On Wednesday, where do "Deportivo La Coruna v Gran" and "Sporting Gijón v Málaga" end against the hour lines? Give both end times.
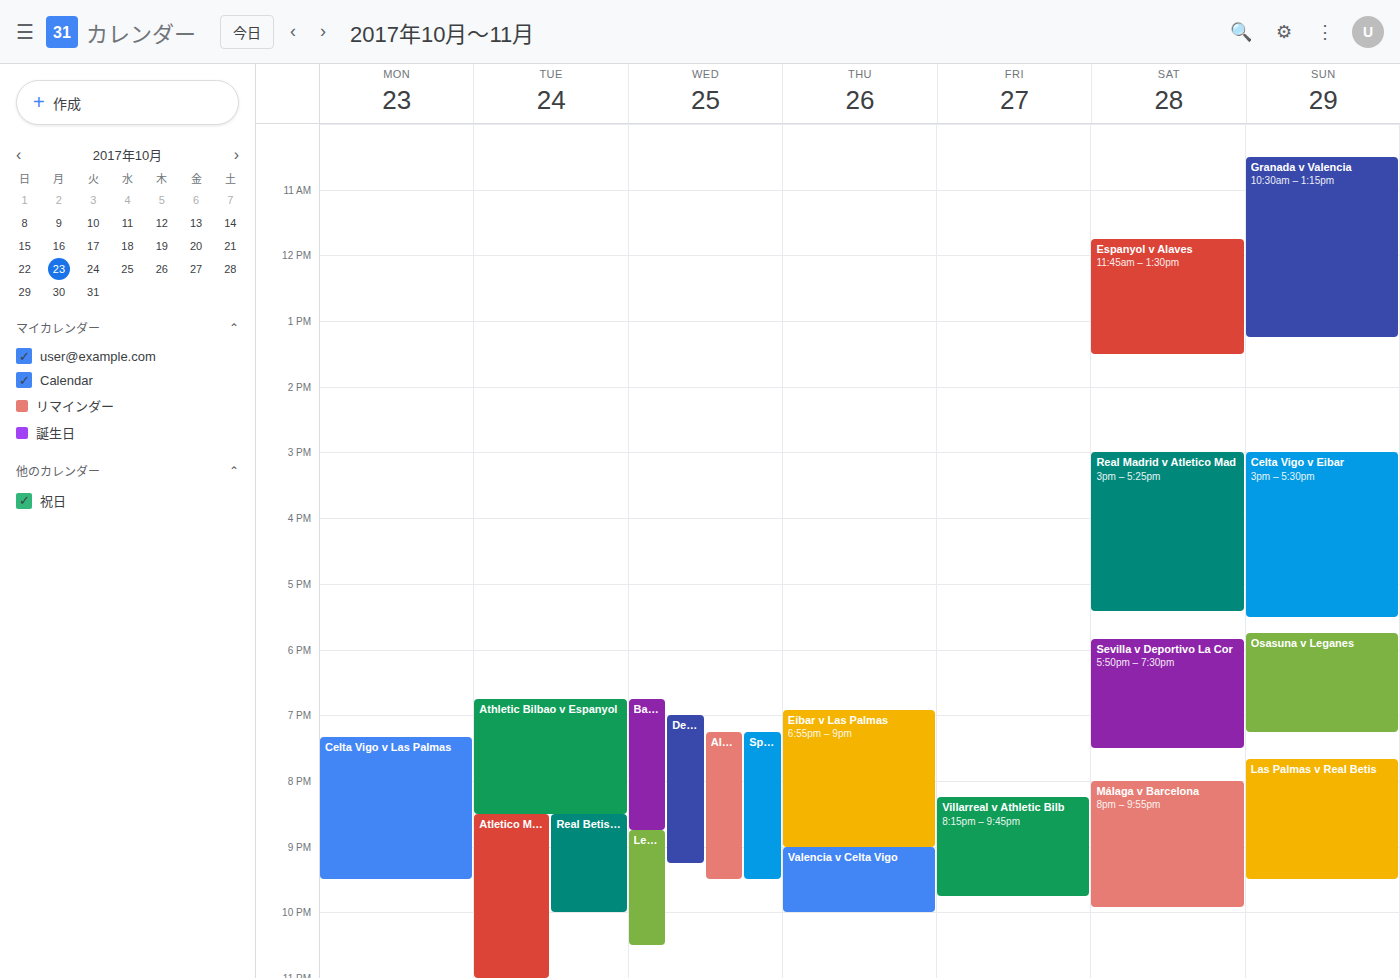
"Deportivo La Coruna v Gran": 9:15 PM, neither: a quarter of the way from the 9 PM line to the 10 PM line. "Sporting Gijón v Málaga": 9:30 PM, halfway between the 9 PM and 10 PM lines.